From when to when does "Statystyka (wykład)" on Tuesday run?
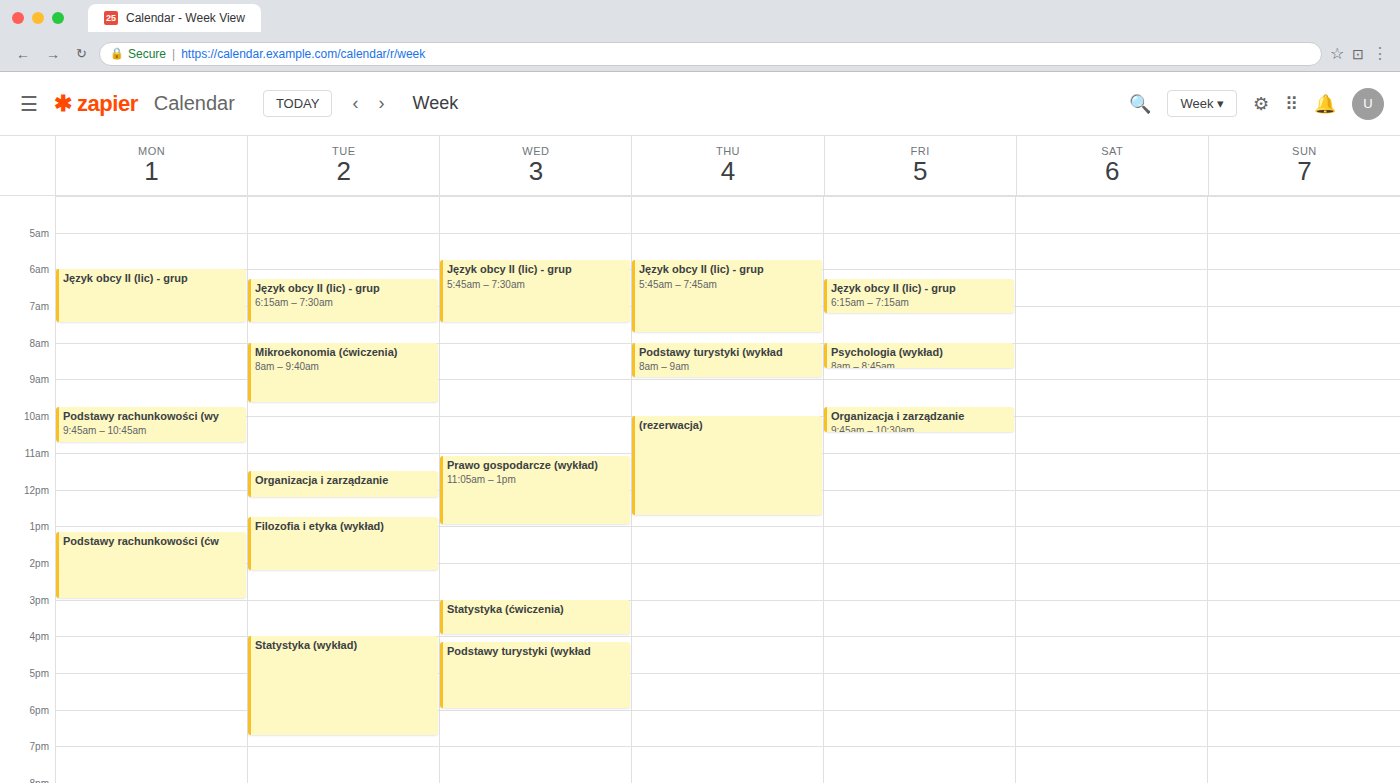
4:00 PM to 6:45 PM